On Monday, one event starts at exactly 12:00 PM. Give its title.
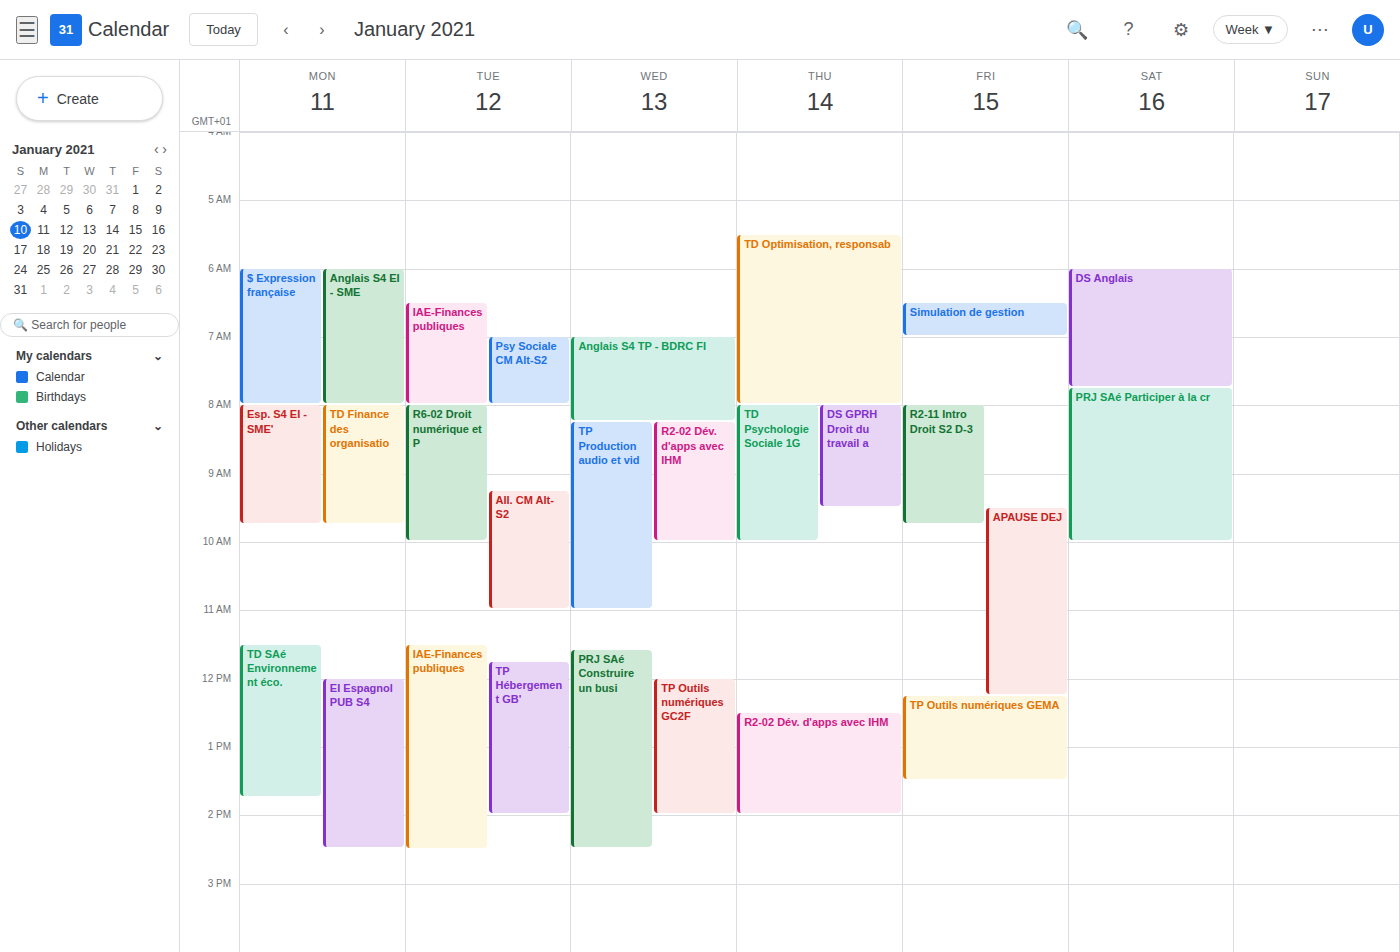
"EI Espagnol PUB S4"